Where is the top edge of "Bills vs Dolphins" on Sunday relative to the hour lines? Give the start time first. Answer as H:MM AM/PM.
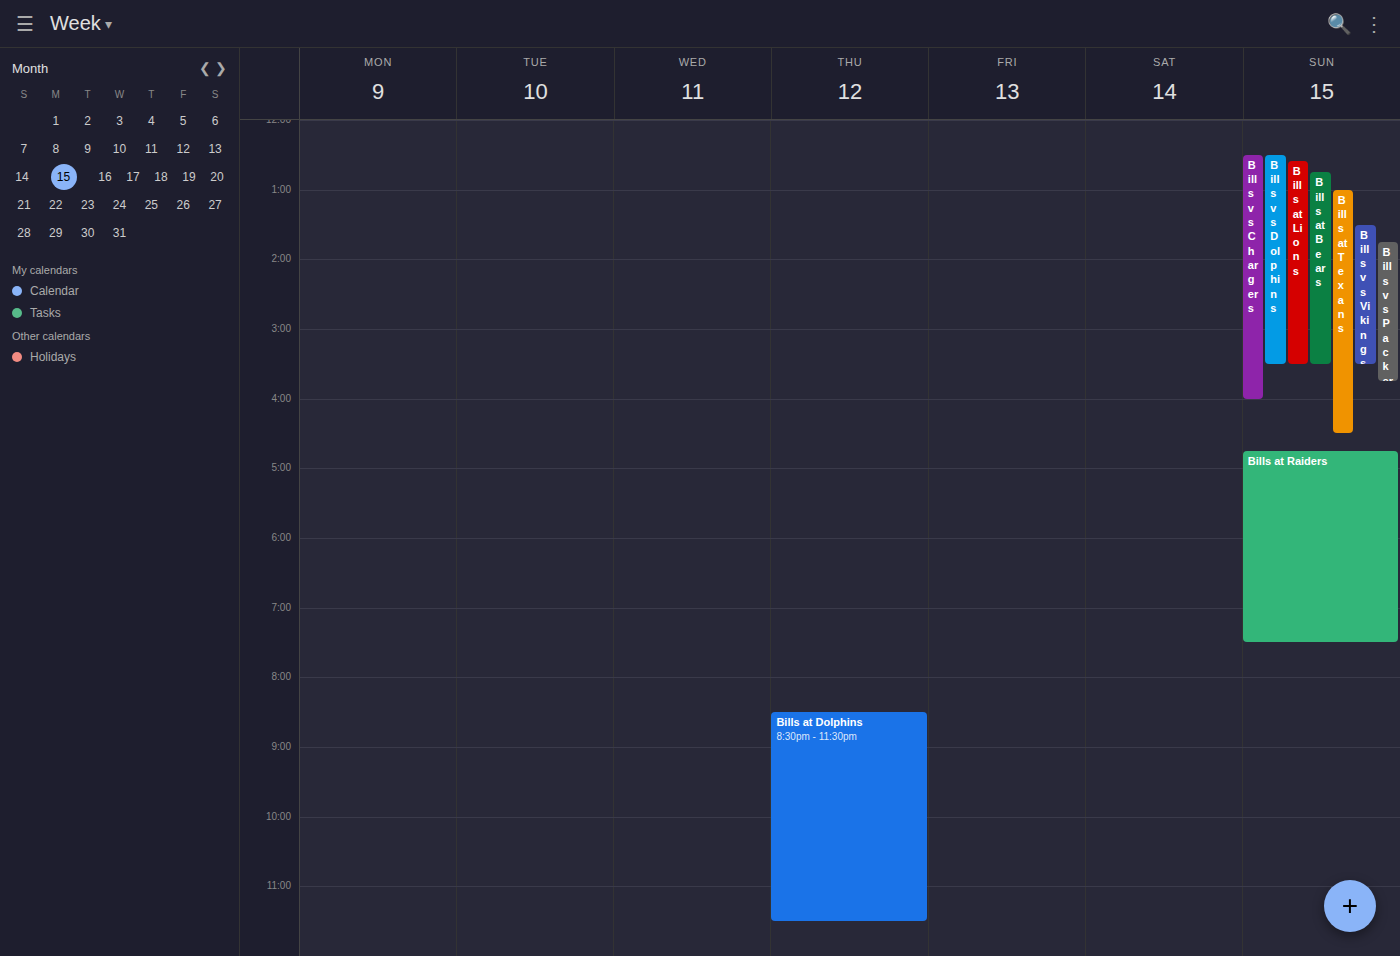
12:30 PM -- halfway between the 12 PM and 1 PM lines.